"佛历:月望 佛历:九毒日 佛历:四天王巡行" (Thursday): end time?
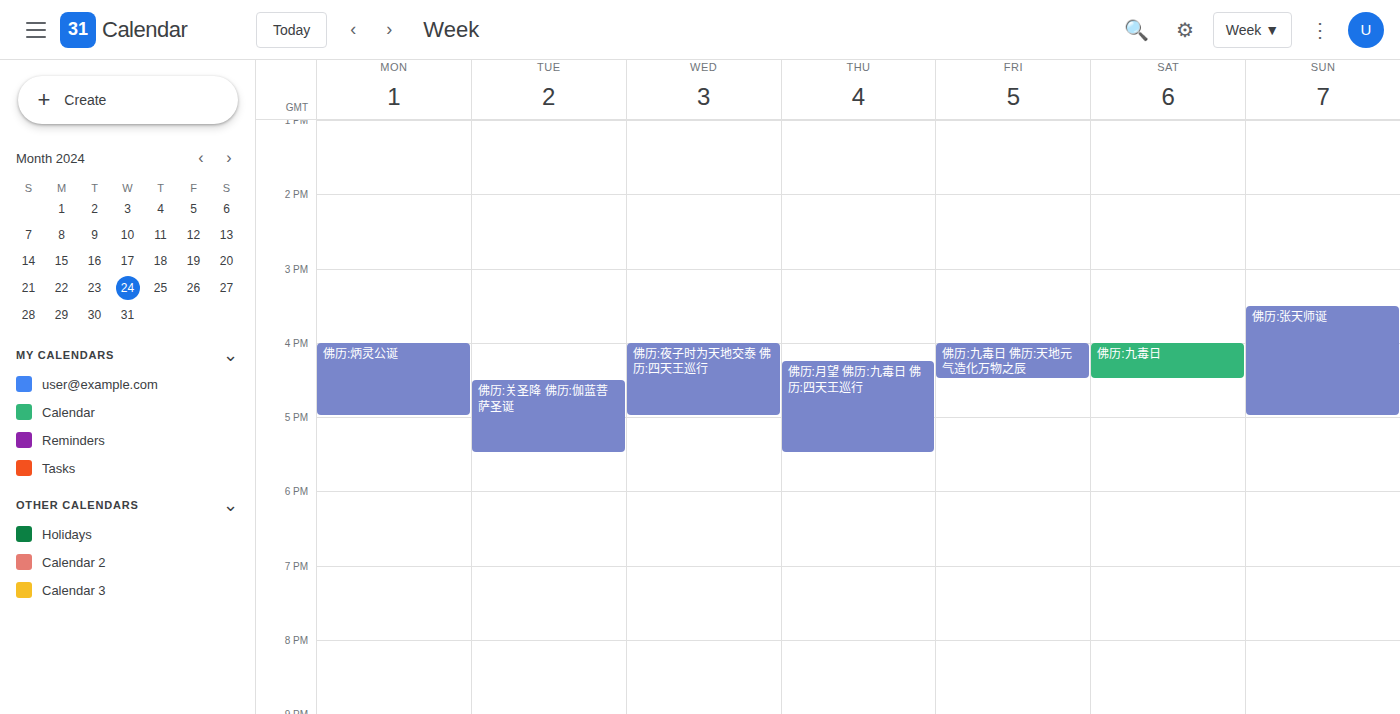
5:30 PM